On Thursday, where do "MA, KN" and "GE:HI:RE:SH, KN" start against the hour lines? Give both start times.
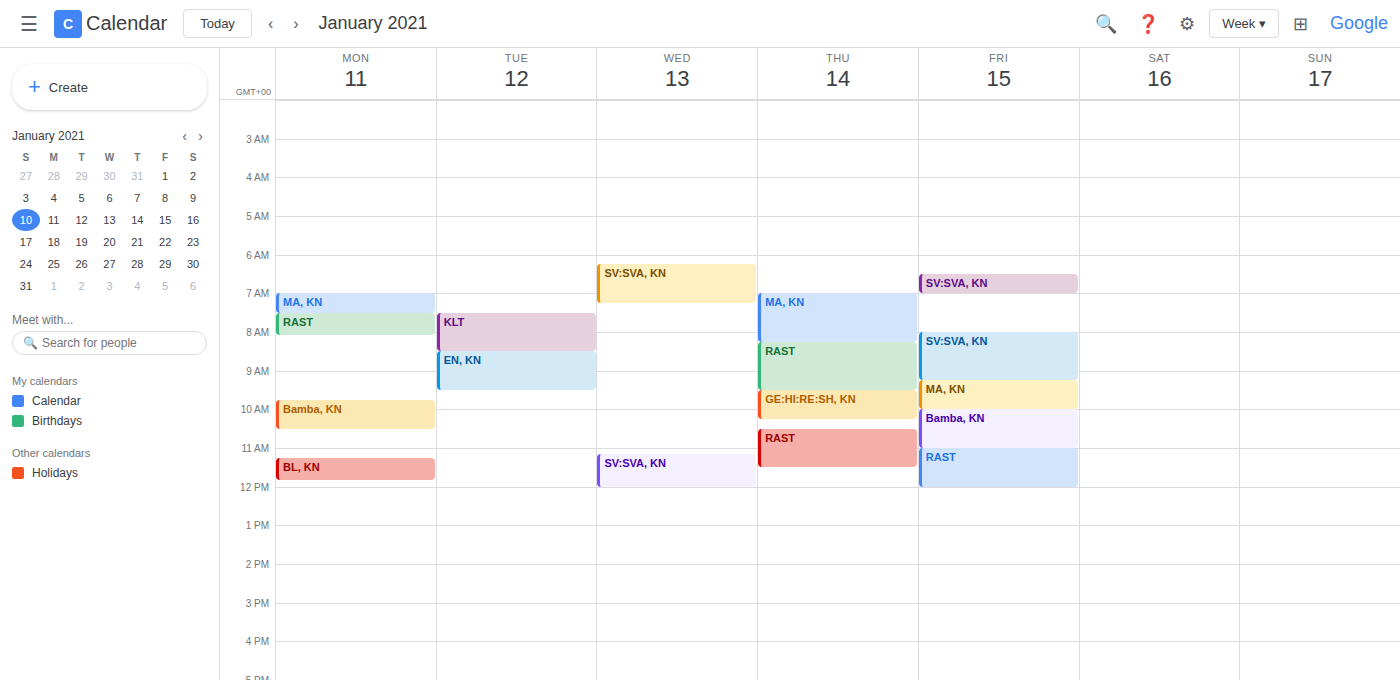
"MA, KN": 7:00 AM, exactly on the 7 AM line. "GE:HI:RE:SH, KN": 9:30 AM, halfway between the 9 AM and 10 AM lines.